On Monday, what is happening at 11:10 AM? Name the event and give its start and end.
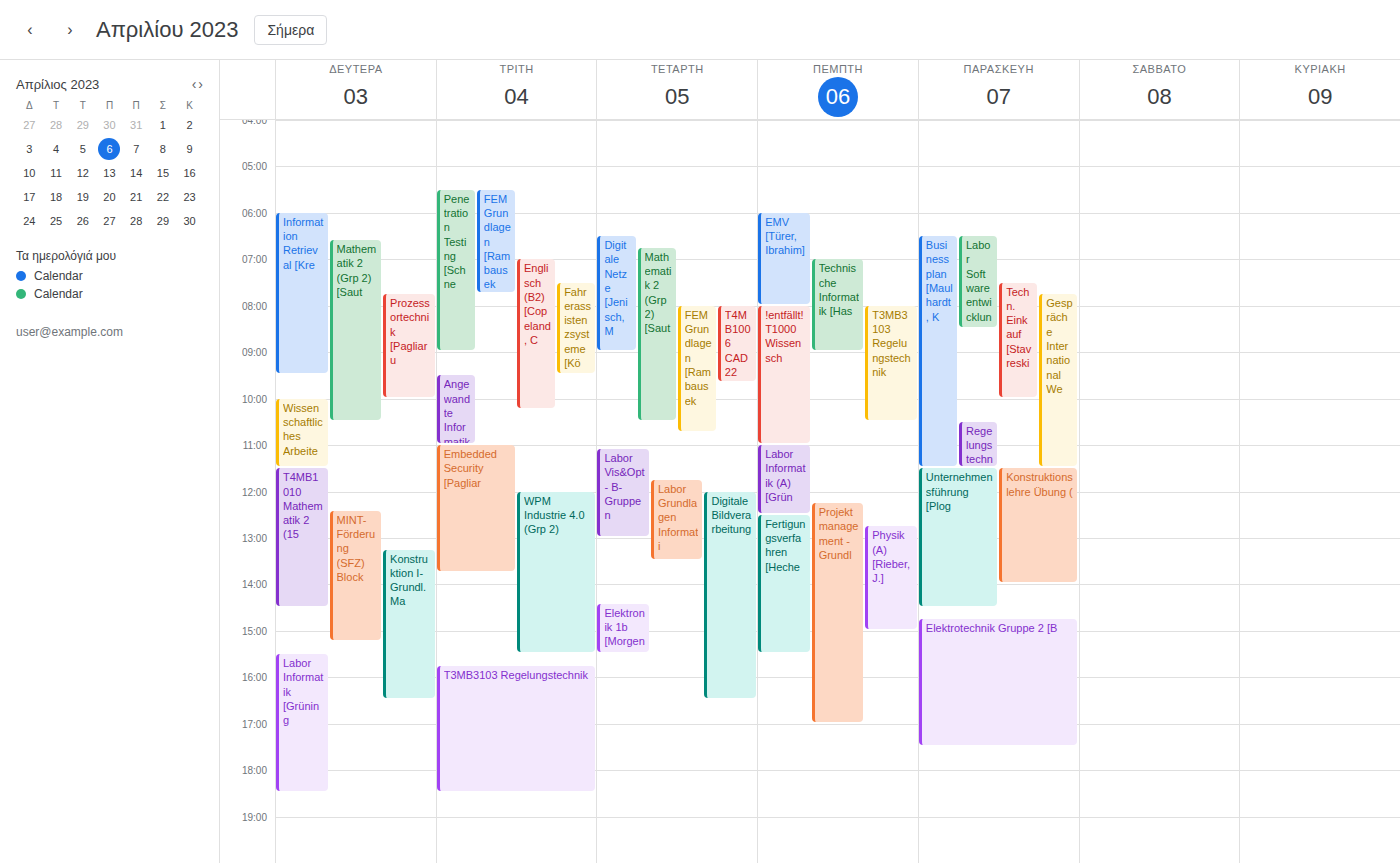
"Wissenschaftliches Arbeite", 10:00 AM to 11:30 AM